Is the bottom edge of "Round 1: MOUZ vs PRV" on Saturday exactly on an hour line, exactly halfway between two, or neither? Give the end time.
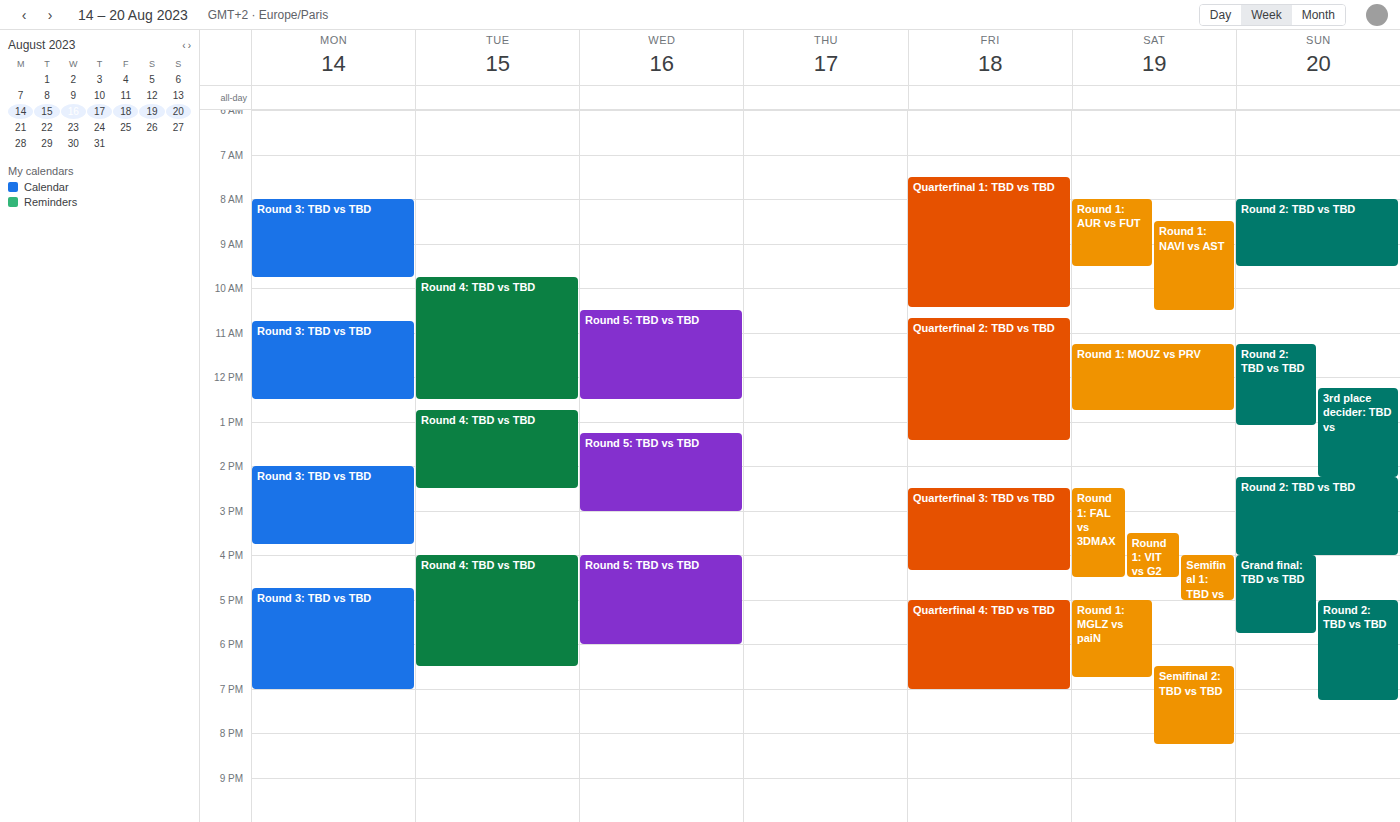
12:45 PM -- neither: three quarters of the way from the 12 PM line to the 1 PM line.